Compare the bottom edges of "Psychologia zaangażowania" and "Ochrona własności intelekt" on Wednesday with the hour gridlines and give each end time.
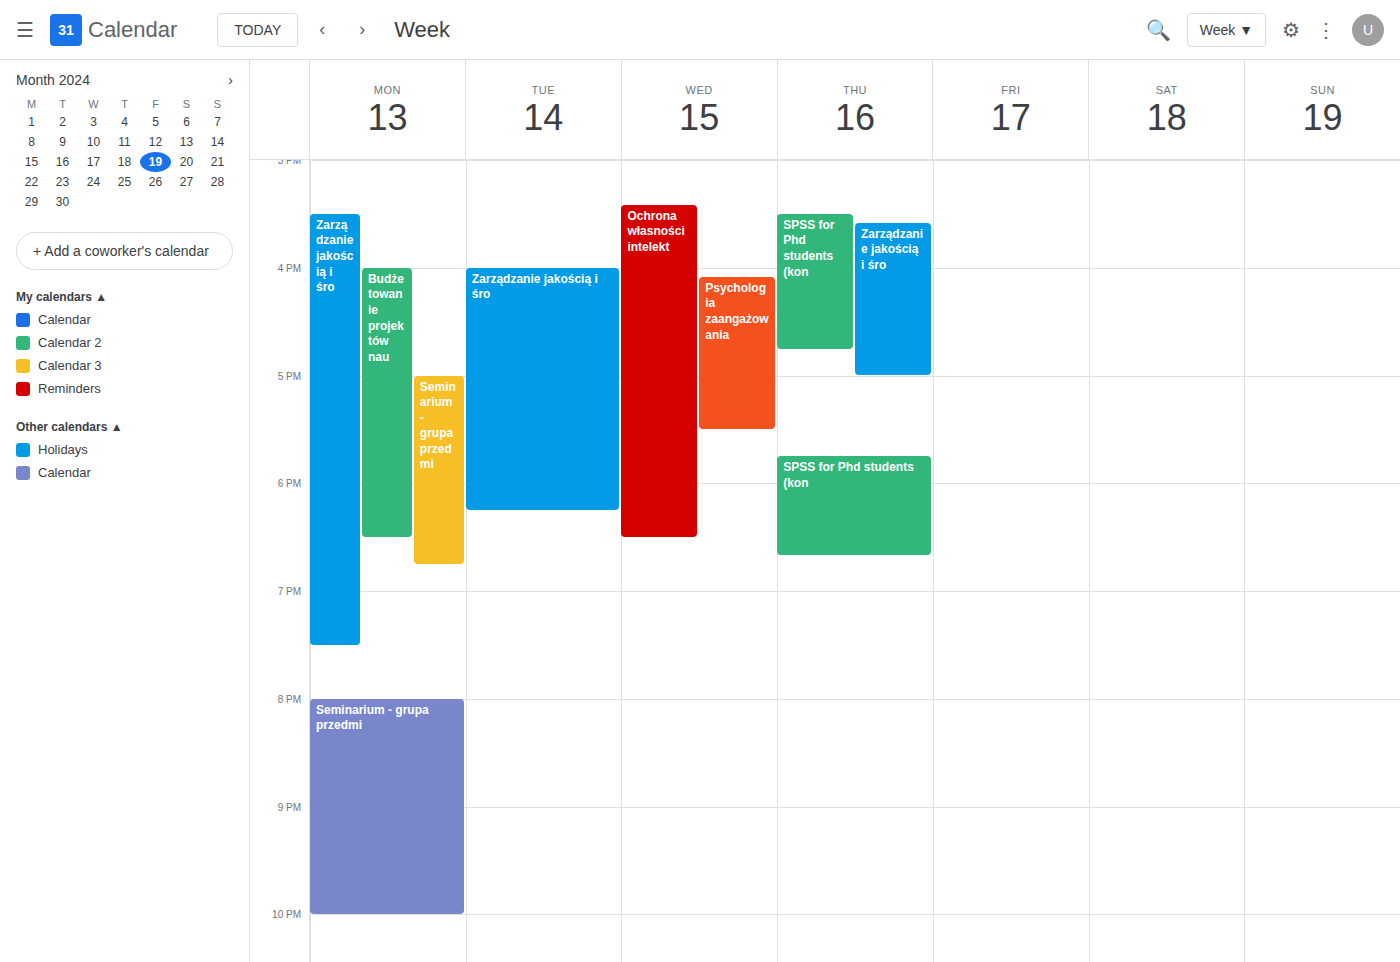
"Psychologia zaangażowania": 5:30 PM, halfway between the 5 PM and 6 PM lines. "Ochrona własności intelekt": 6:30 PM, halfway between the 6 PM and 7 PM lines.